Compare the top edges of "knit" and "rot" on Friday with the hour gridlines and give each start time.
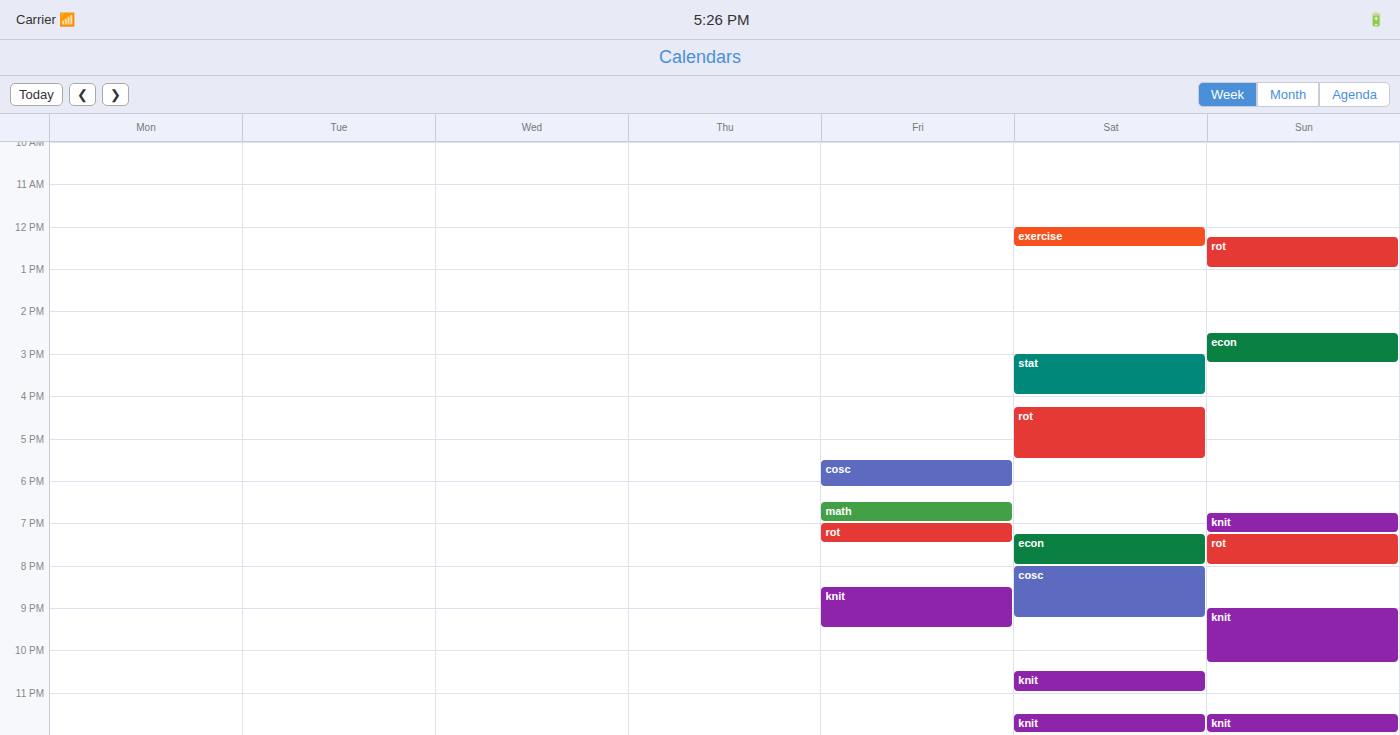
"knit": 8:30 PM, halfway between the 8 PM and 9 PM lines. "rot": 7:00 PM, exactly on the 7 PM line.